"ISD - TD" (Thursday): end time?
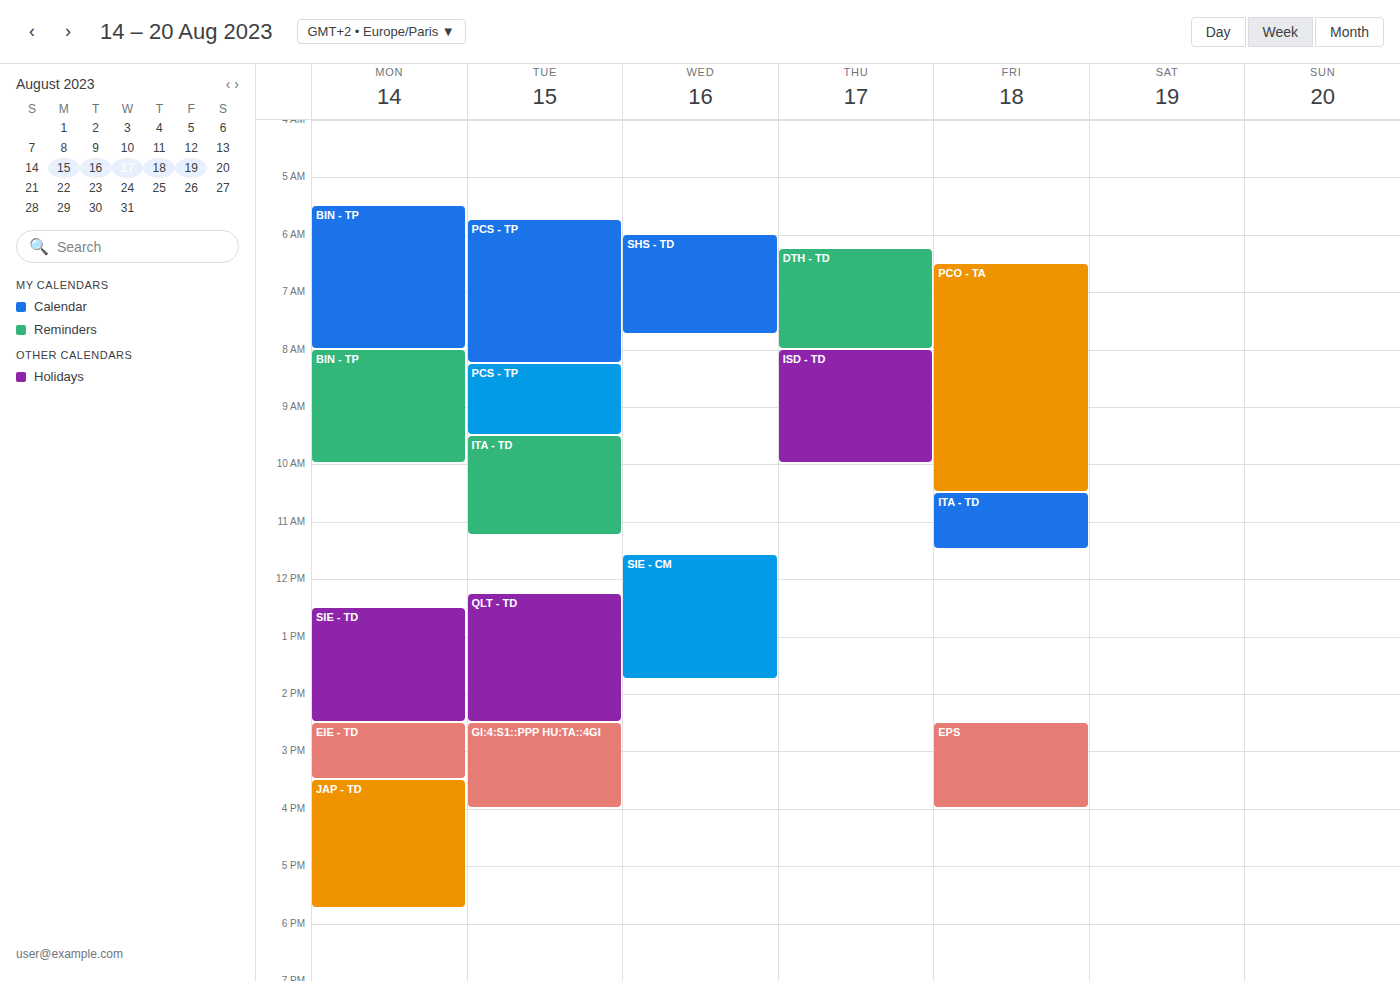
10:00 AM